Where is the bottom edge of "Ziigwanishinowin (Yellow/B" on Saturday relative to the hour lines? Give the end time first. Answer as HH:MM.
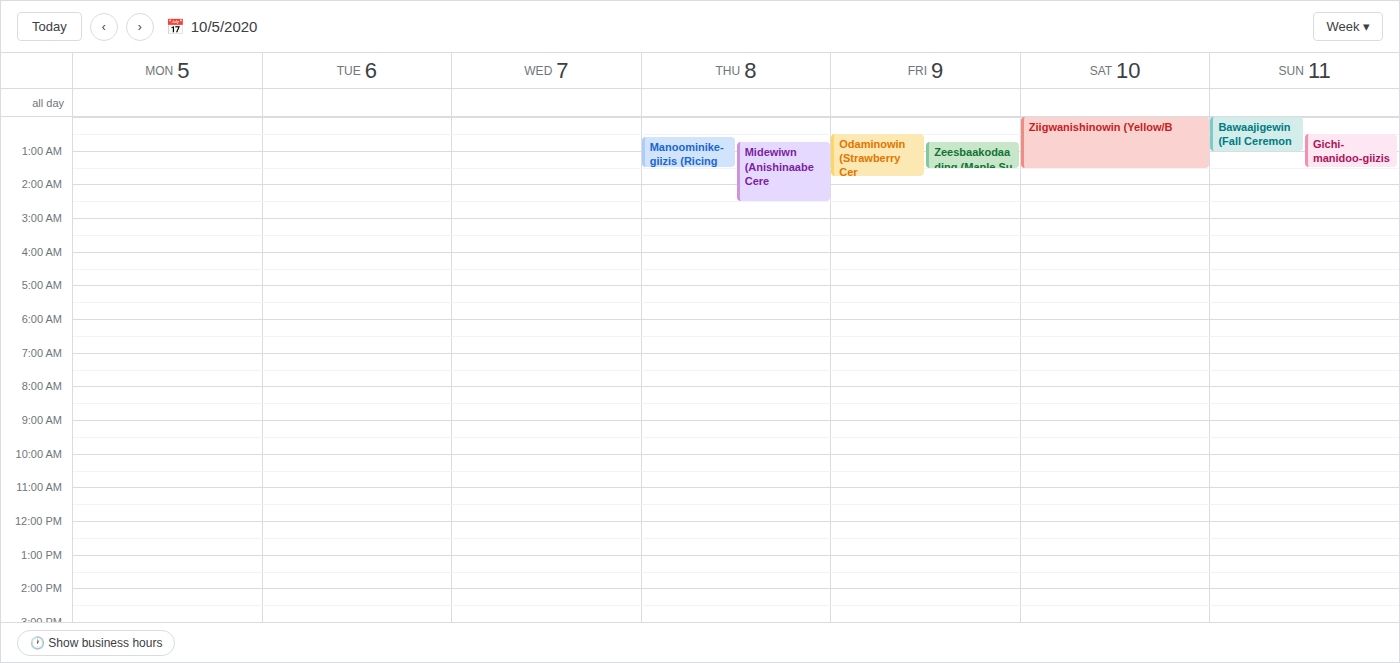
01:30 -- halfway between the 01:00 and 02:00 lines.